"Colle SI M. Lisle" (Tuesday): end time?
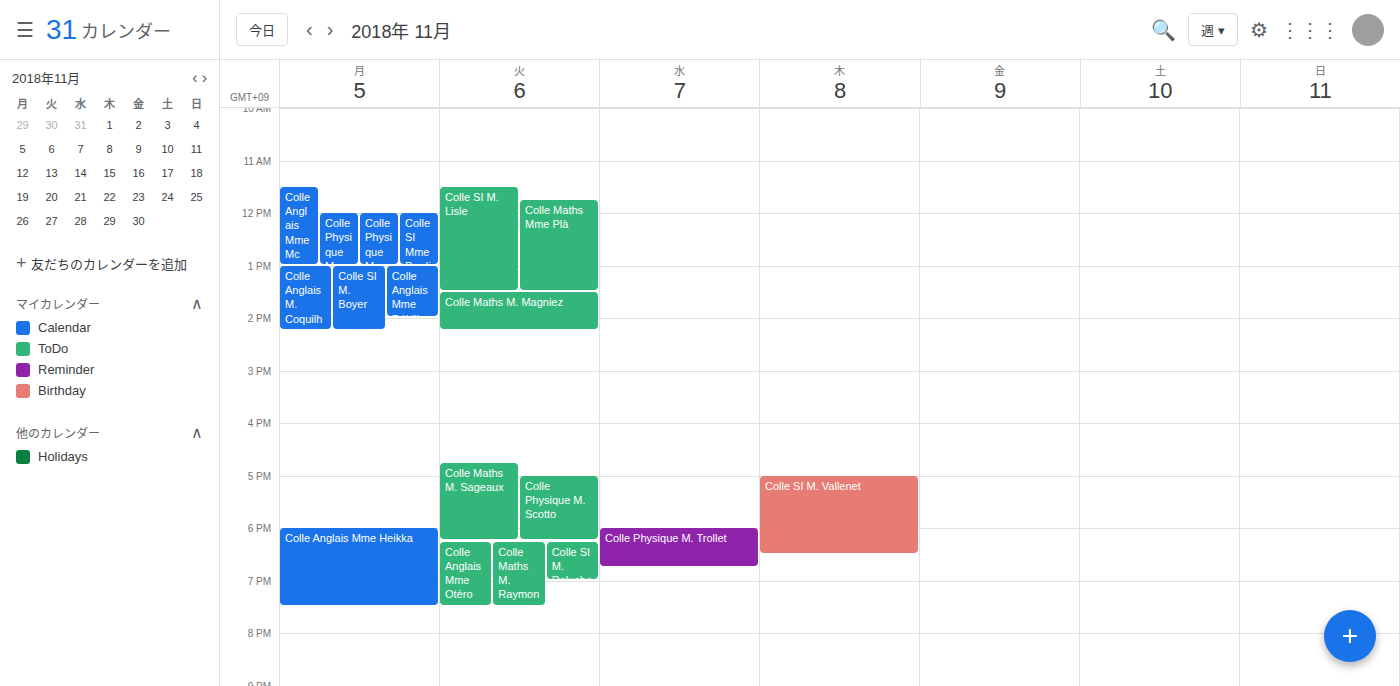
1:30 PM